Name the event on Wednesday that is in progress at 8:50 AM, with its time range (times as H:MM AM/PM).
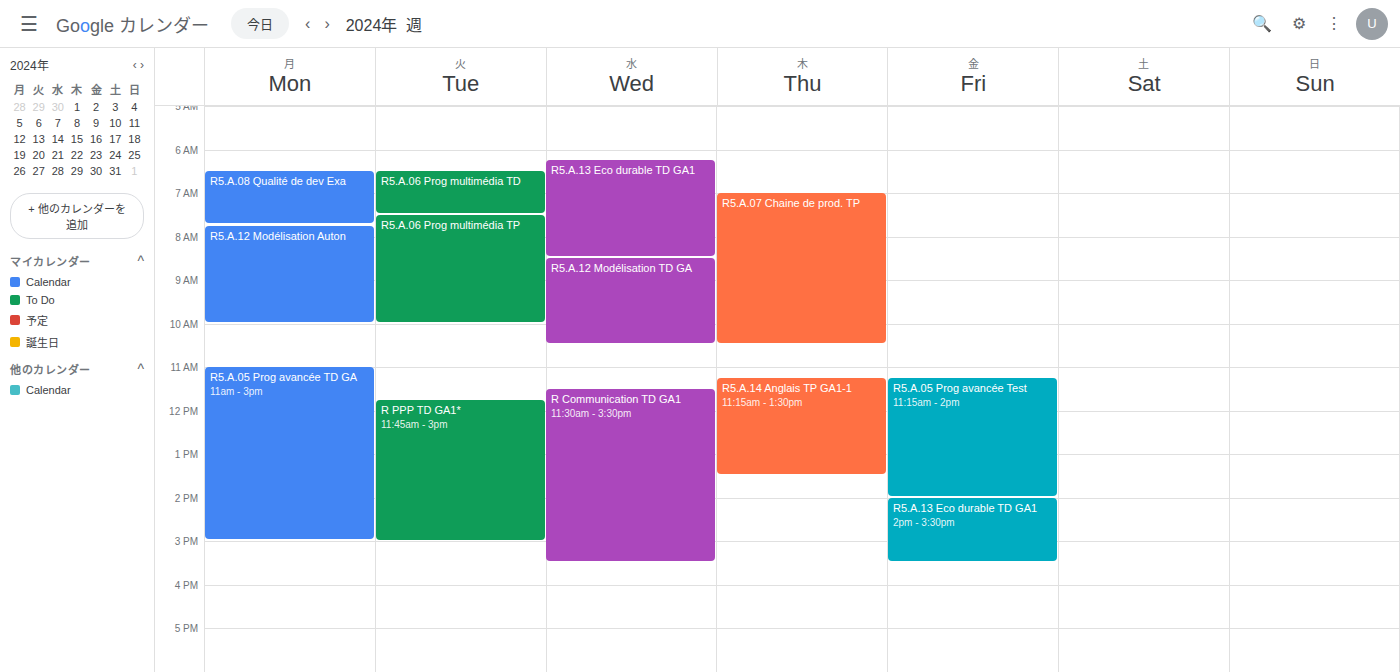
"R5.A.12 Modélisation TD GA", 8:30 AM to 10:30 AM